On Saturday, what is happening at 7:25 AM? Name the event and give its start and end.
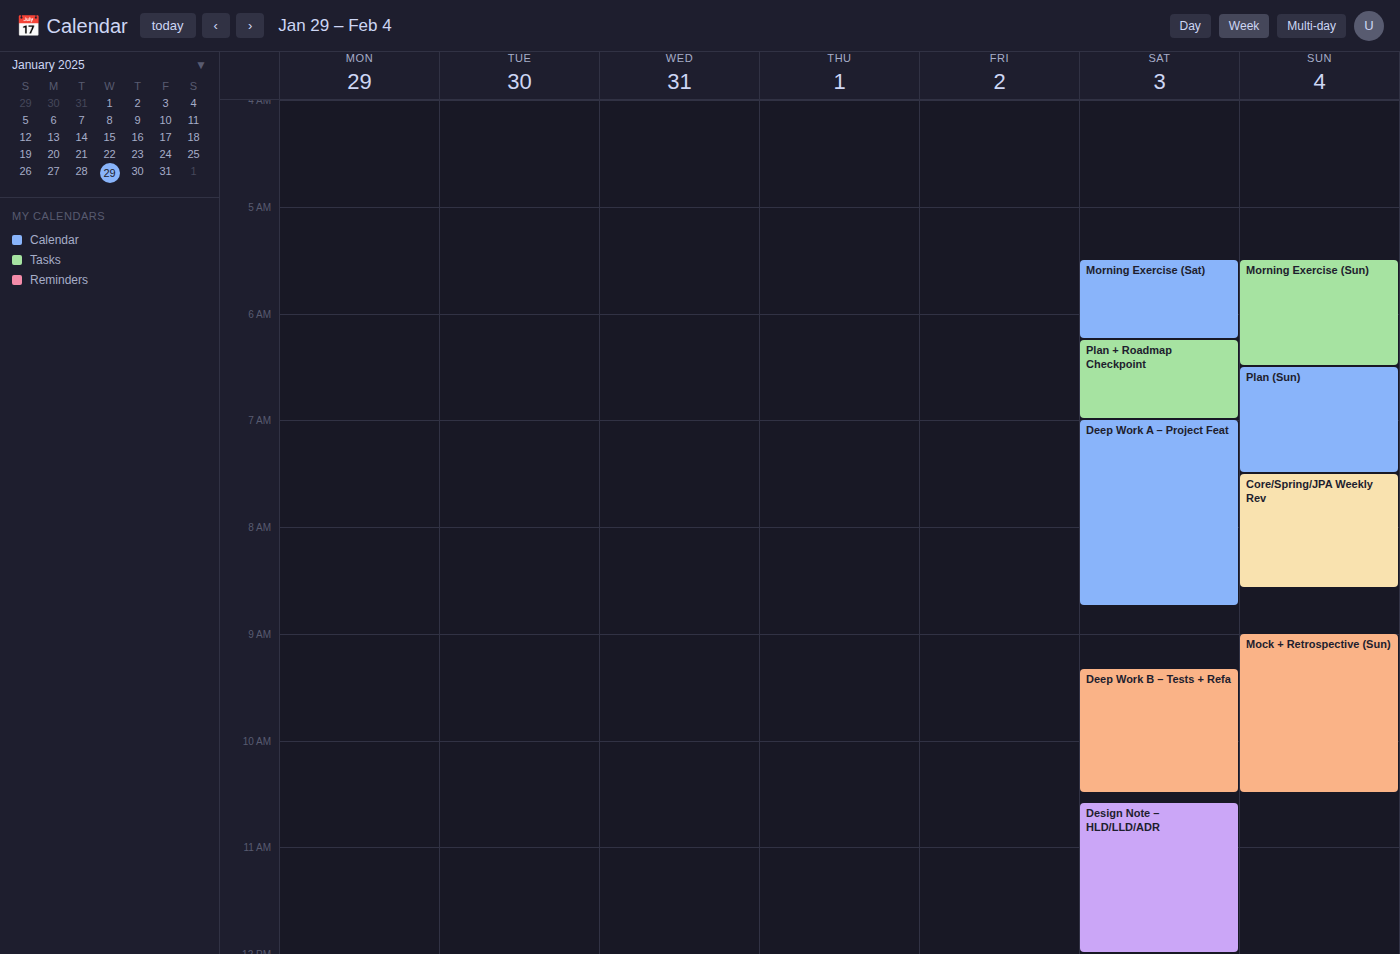
"Deep Work A – Project Feat", 7:00 AM to 8:45 AM